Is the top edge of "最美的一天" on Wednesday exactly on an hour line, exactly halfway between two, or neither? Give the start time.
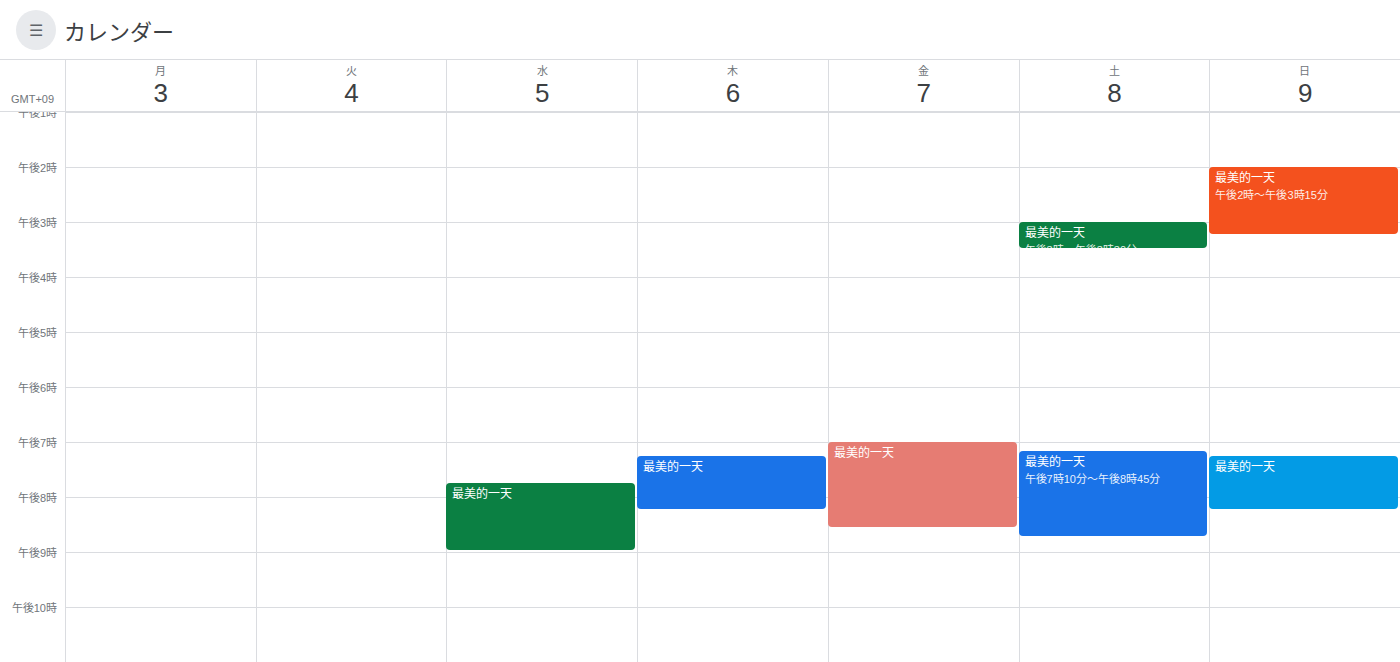
7:45 PM -- neither: three quarters of the way from the 7 PM line to the 8 PM line.